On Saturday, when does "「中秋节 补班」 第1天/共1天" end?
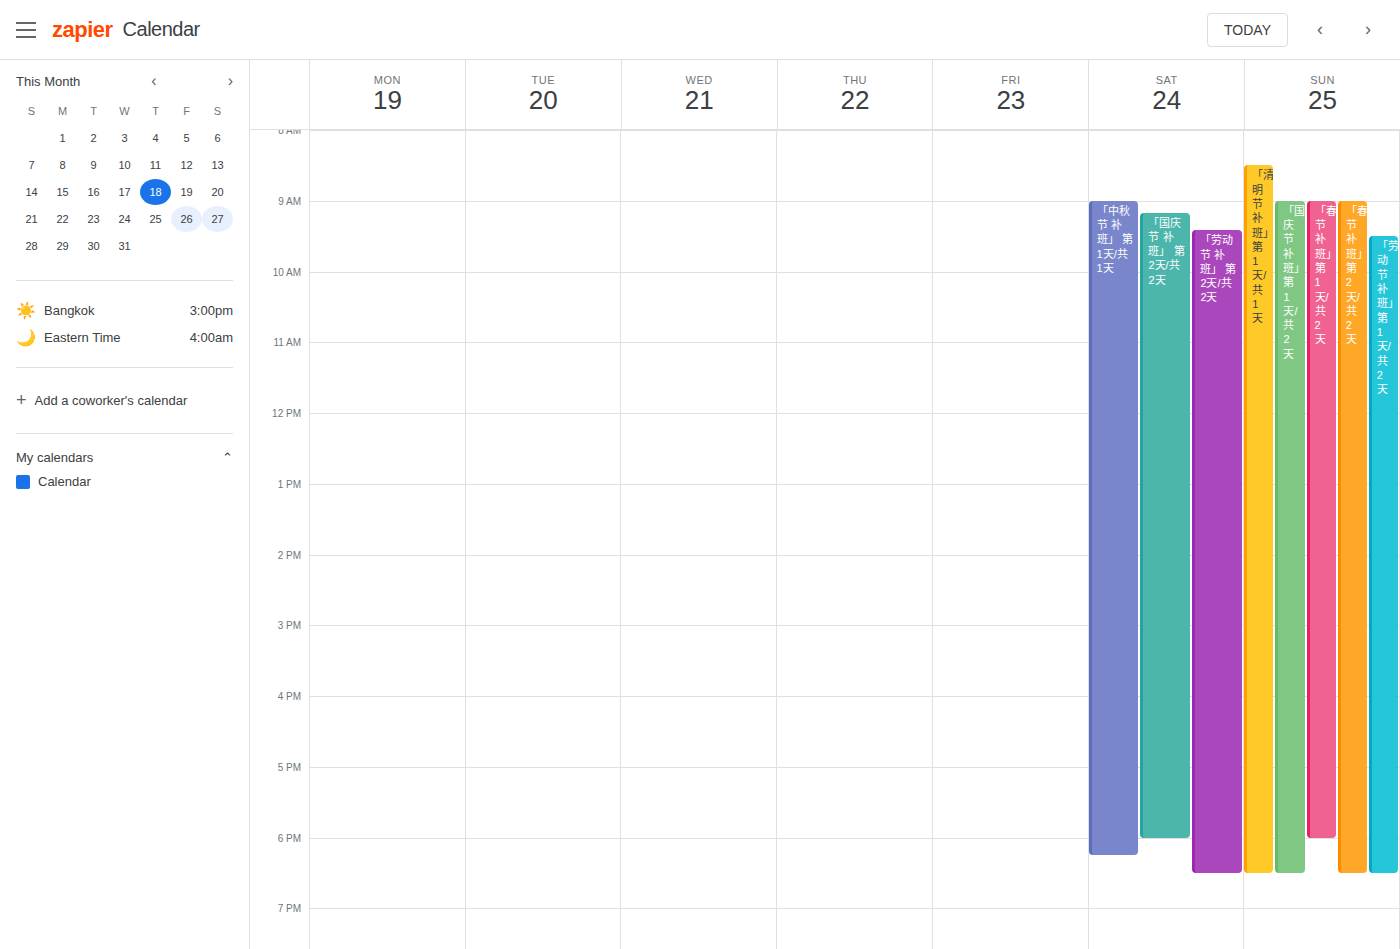
6:15 PM